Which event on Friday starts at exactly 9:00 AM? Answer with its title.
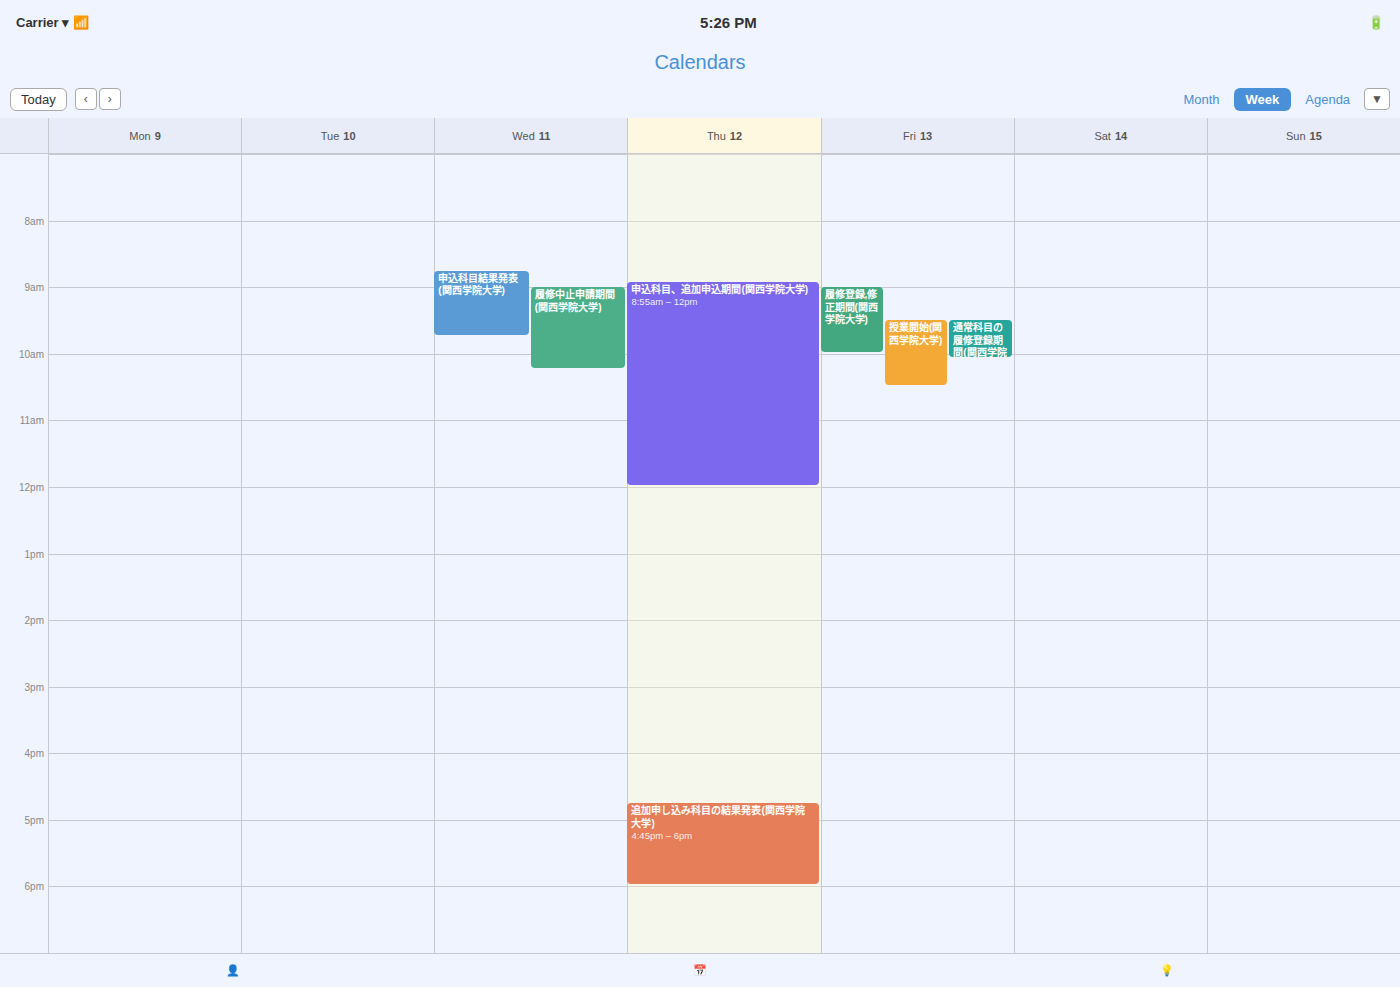
"履修登録,修正期間(関西学院大学)"